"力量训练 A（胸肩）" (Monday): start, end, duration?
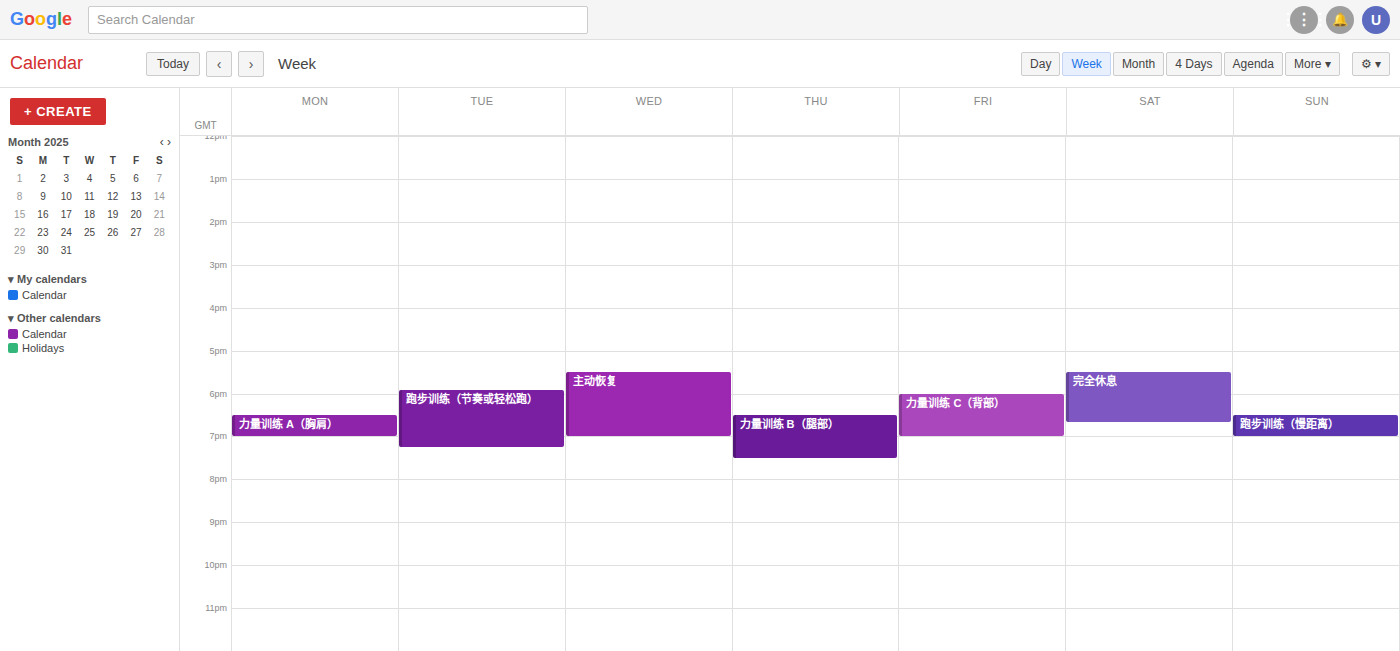
6:30 PM to 7:00 PM, 30 minutes